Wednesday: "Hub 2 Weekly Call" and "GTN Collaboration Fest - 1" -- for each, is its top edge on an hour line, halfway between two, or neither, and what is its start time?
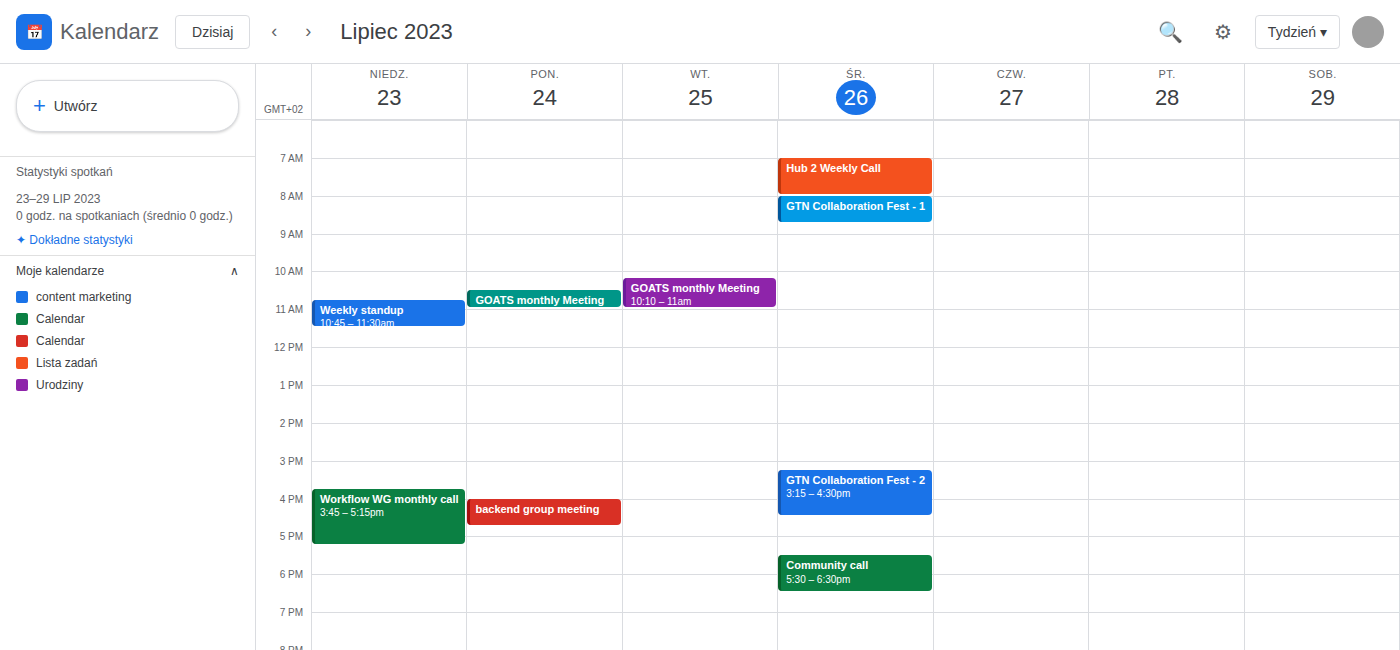
"Hub 2 Weekly Call": 07:00, exactly on the 07:00 line. "GTN Collaboration Fest - 1": 08:00, exactly on the 08:00 line.